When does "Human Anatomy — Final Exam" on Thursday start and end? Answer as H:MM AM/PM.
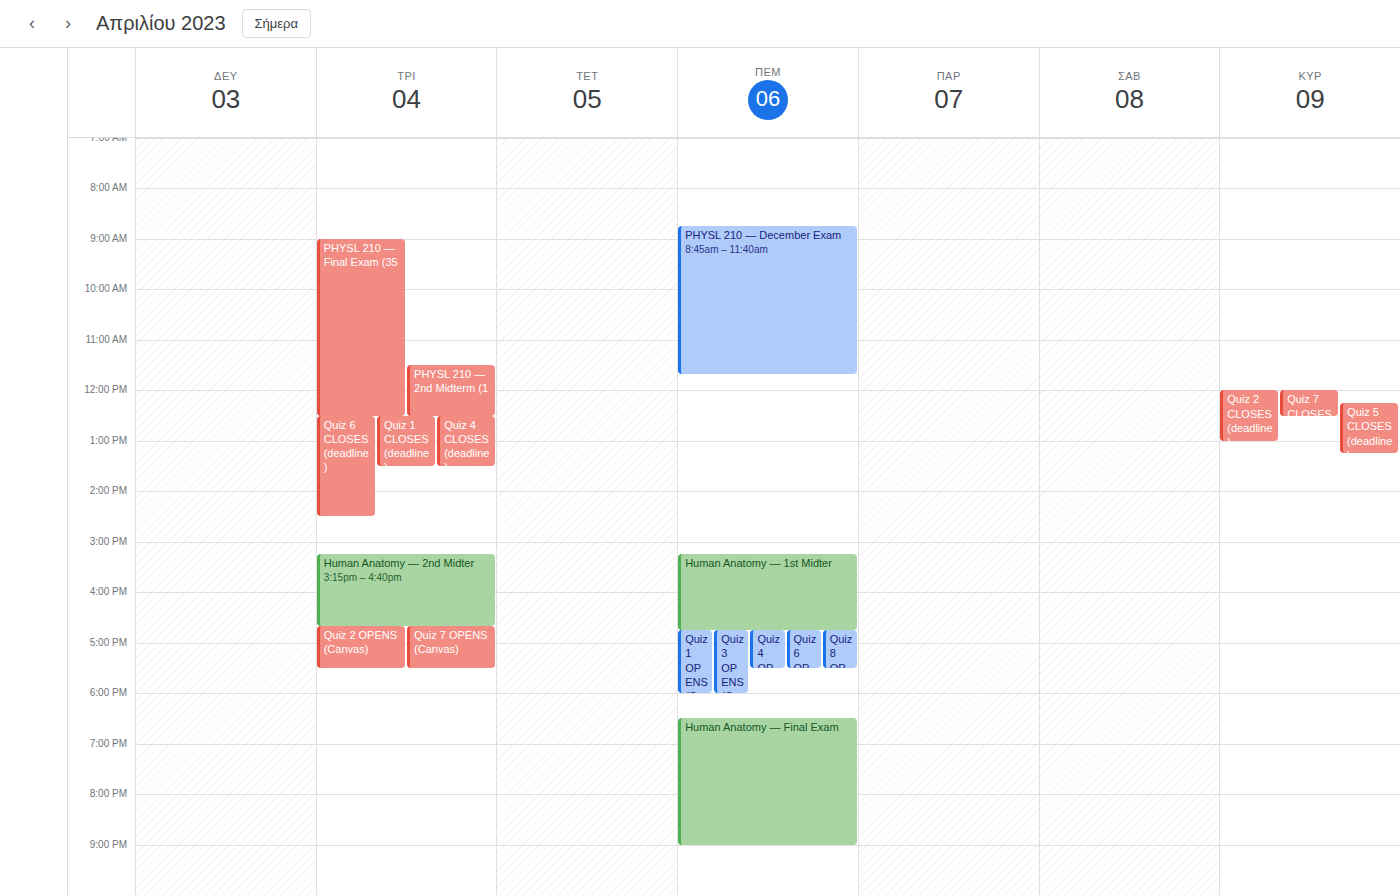
6:30 PM to 9:00 PM